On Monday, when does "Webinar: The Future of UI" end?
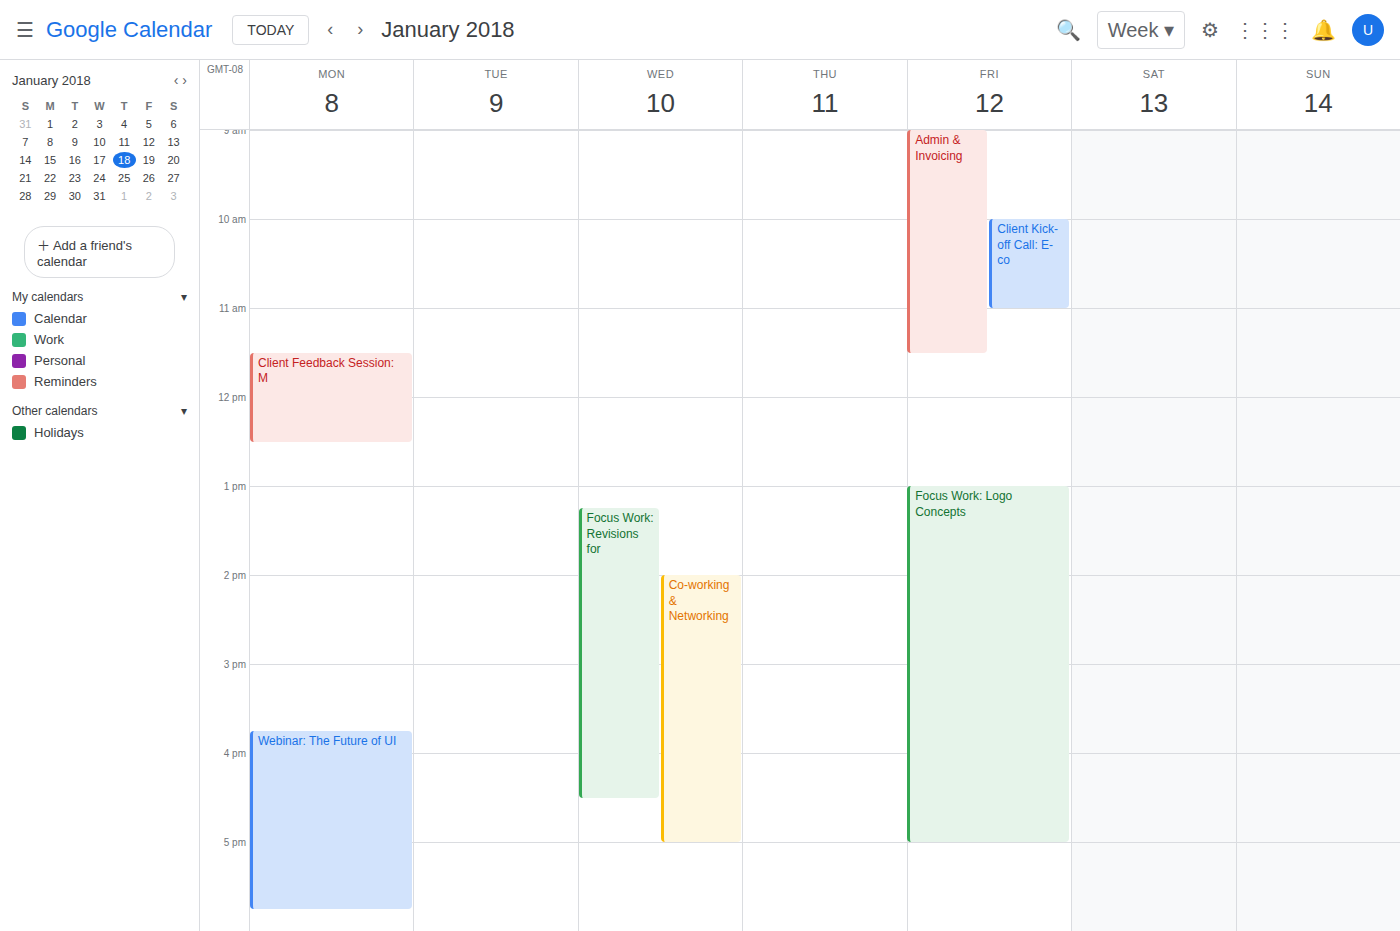
5:45 PM